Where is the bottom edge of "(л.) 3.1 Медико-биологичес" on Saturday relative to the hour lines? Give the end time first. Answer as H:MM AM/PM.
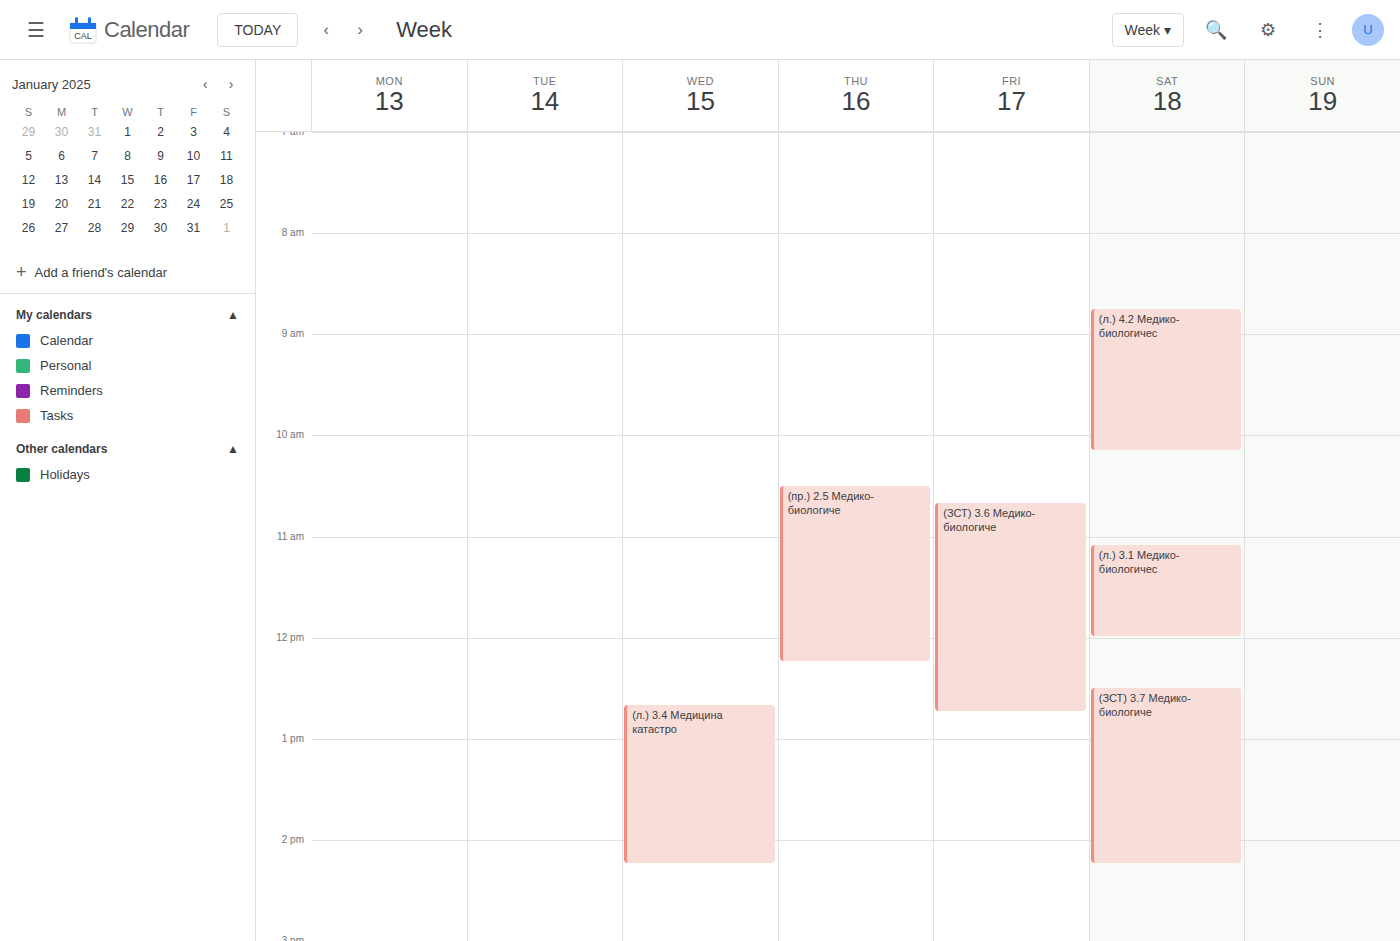
12:00 PM -- exactly on the 12 PM line.